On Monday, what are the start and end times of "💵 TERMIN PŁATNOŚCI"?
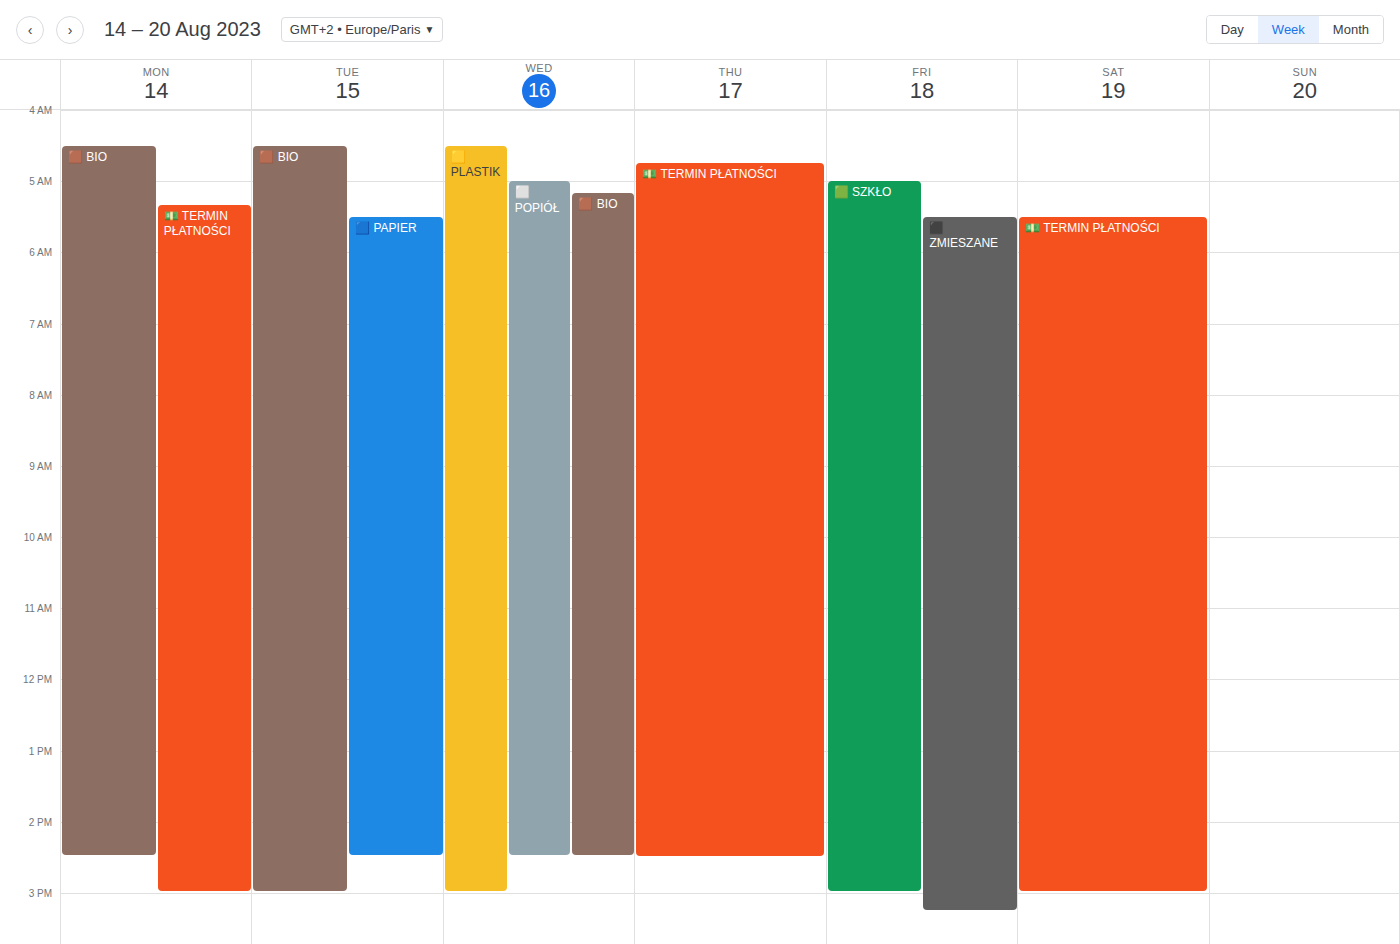
05:20 to 15:00